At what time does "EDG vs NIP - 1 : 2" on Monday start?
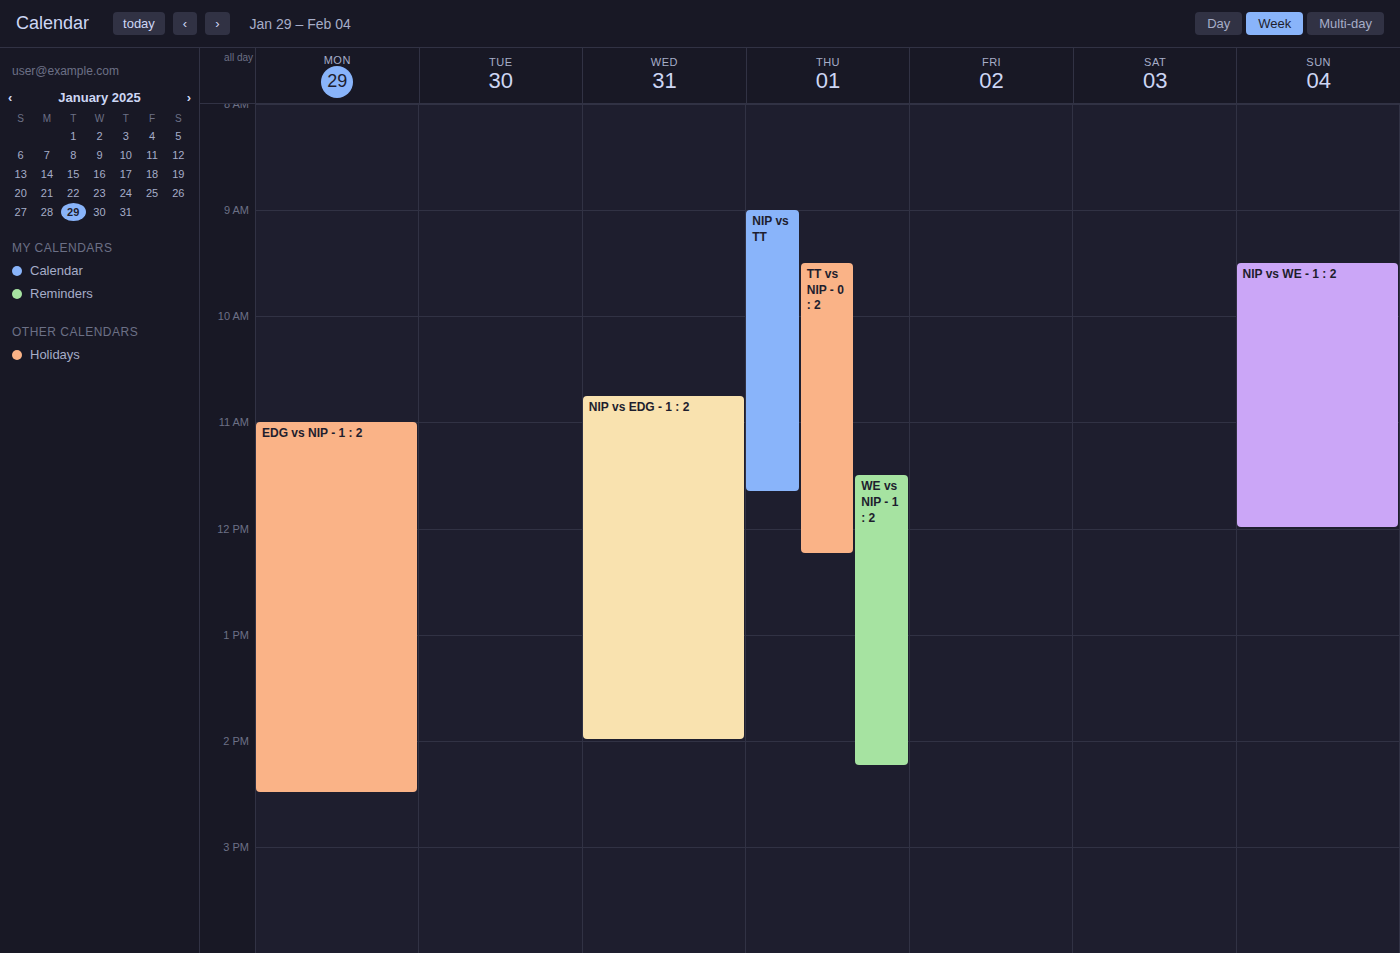
11:00 AM